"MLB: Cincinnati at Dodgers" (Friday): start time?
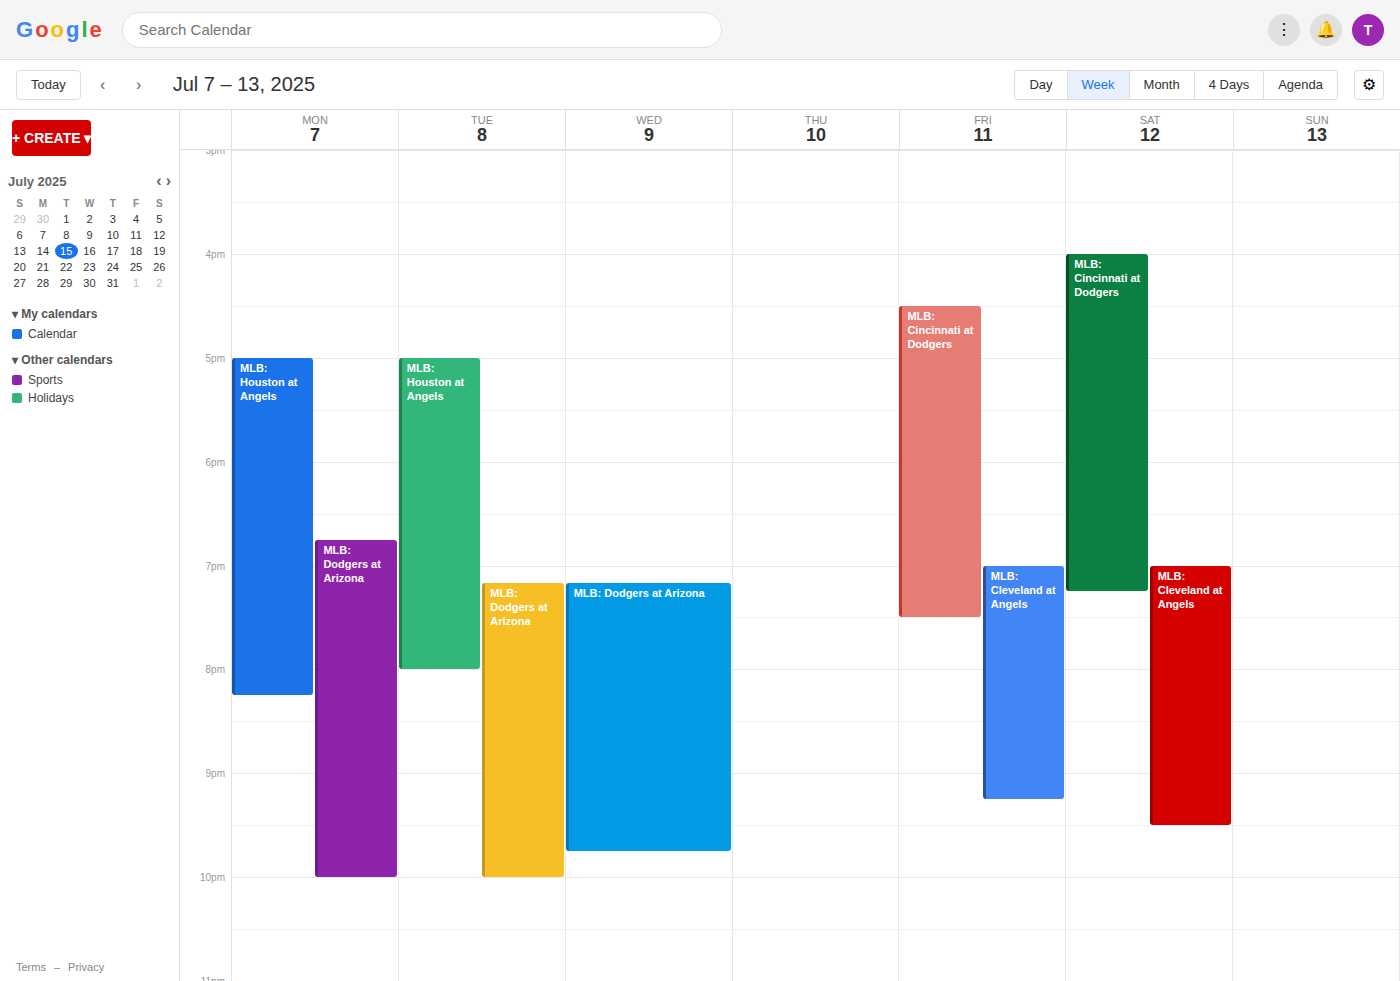
16:30